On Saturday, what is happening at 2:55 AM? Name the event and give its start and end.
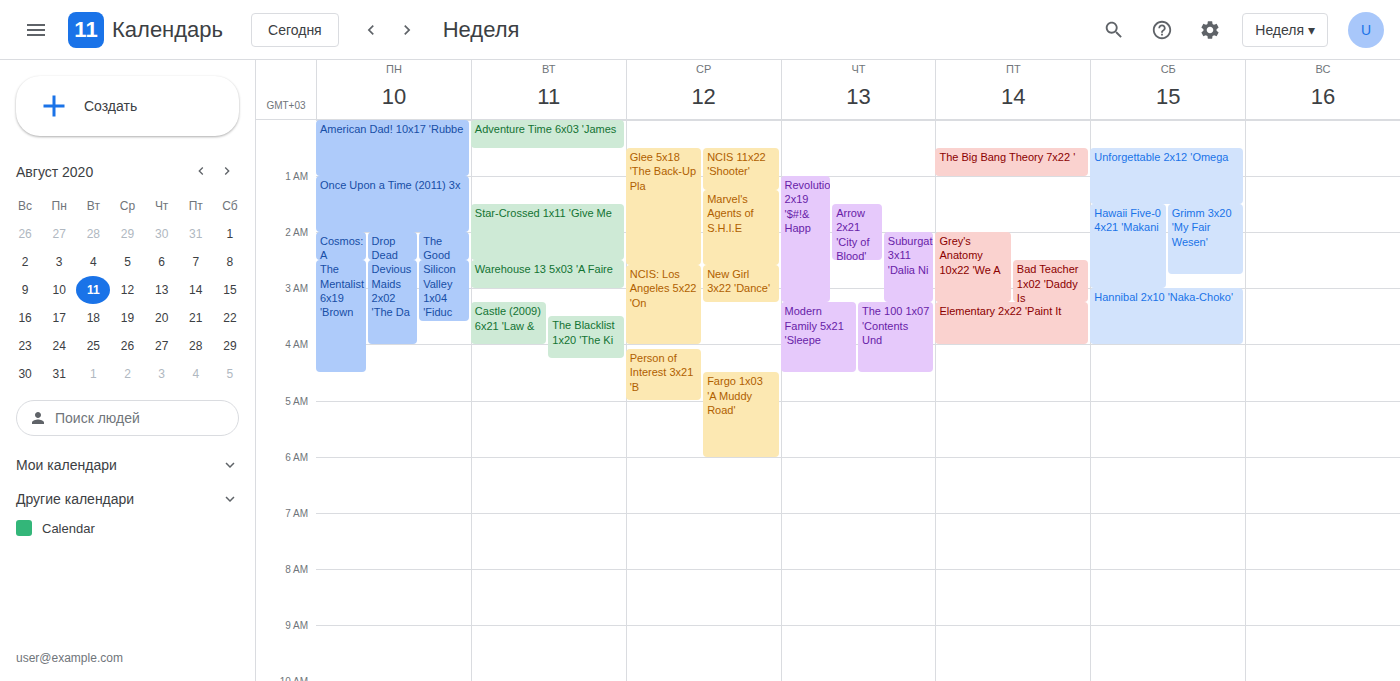
"Hawaii Five-0 4x21 'Makani", 1:30 AM to 3:00 AM